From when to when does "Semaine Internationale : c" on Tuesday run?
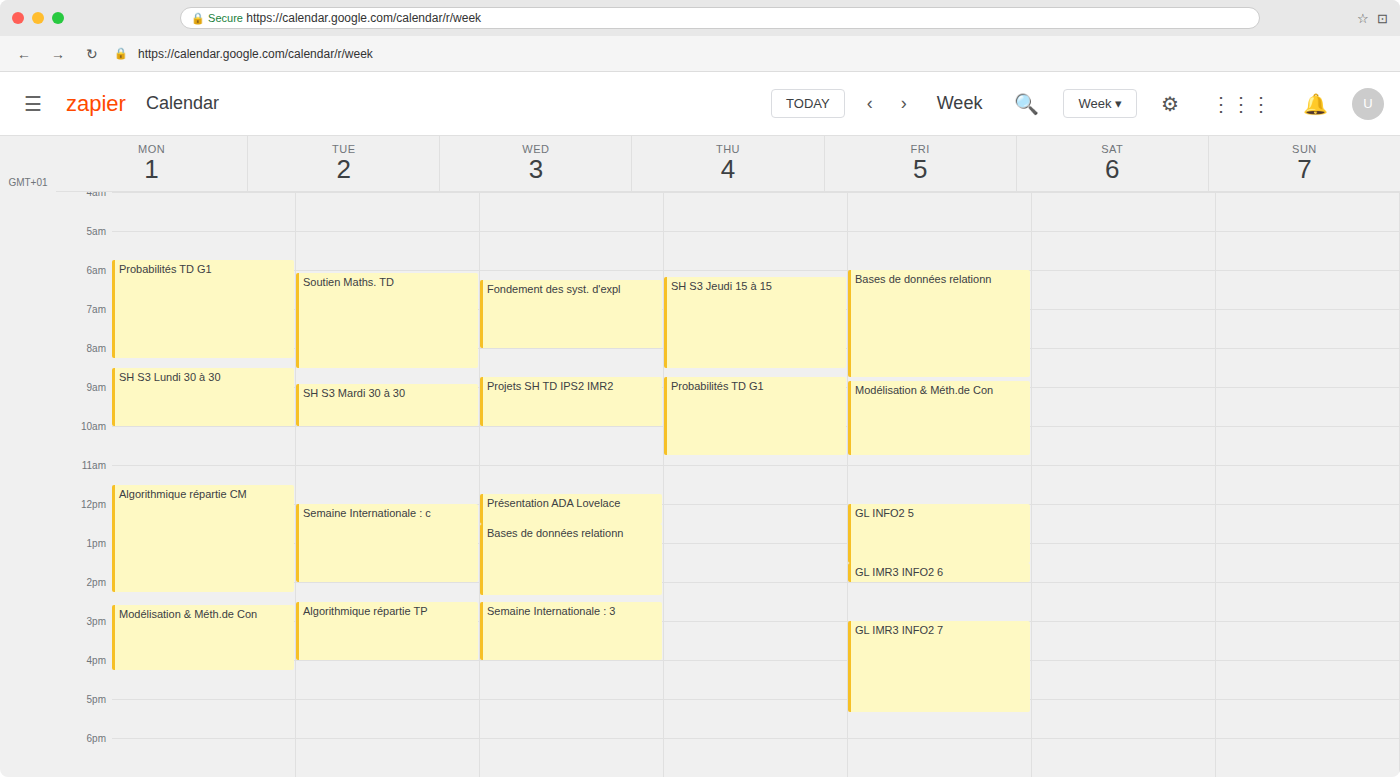
12:00 PM to 2:00 PM